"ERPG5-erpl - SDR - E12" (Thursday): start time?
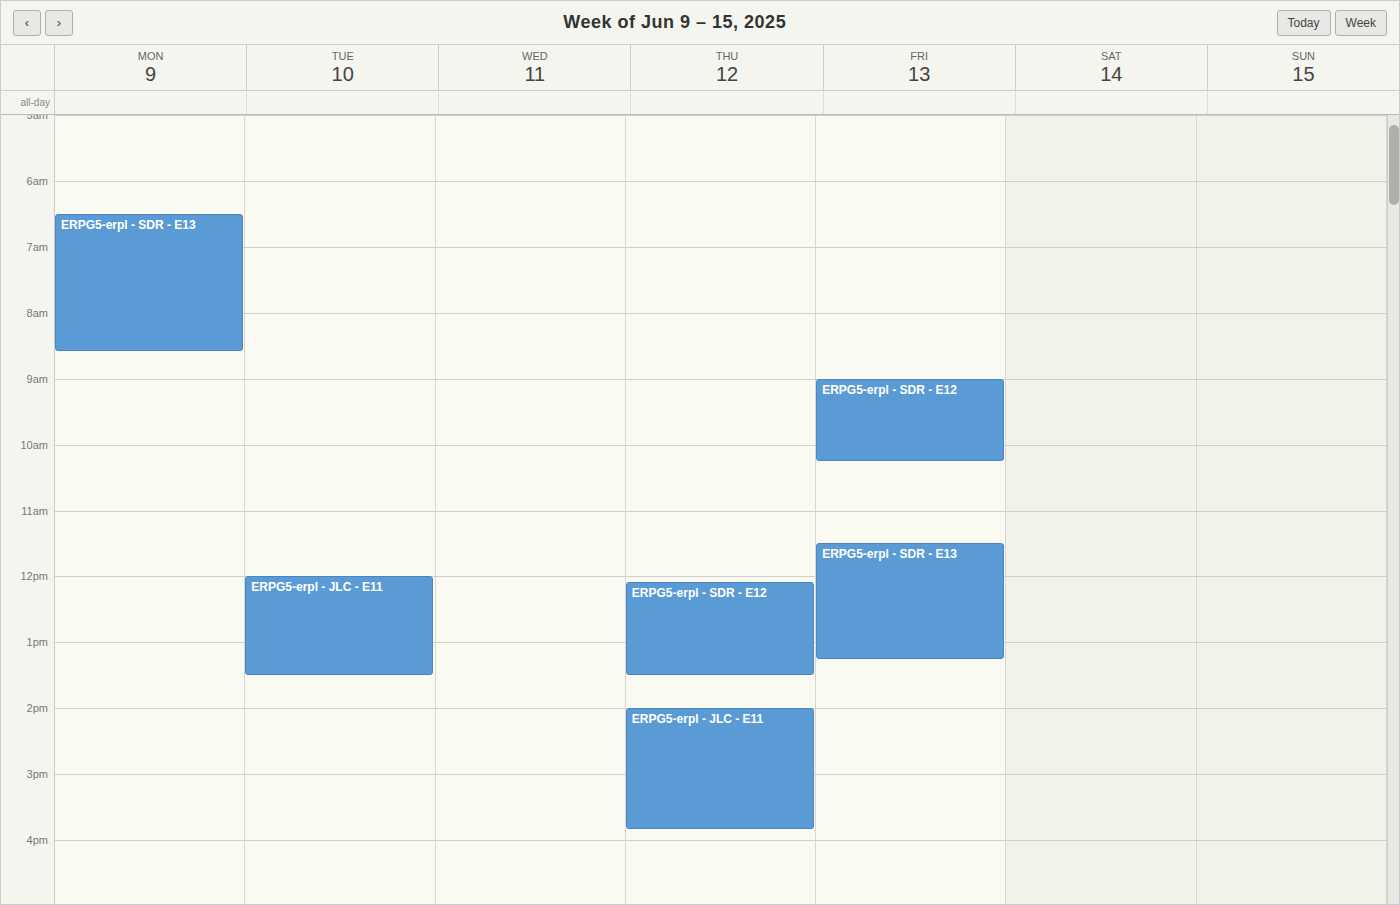
12:05 PM